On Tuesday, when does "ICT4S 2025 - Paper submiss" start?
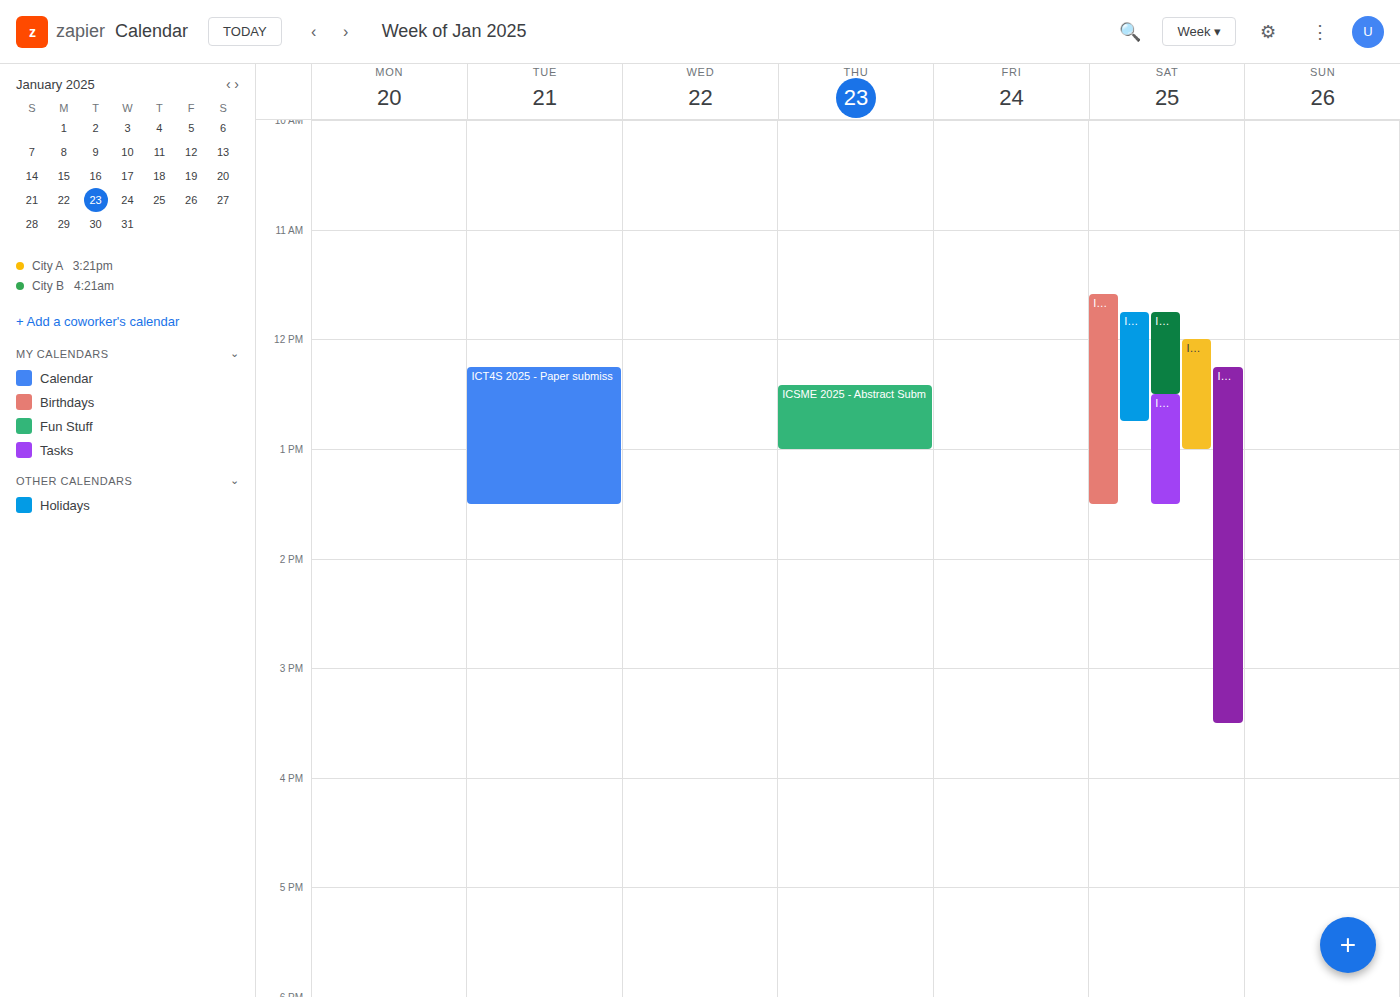
12:15 PM